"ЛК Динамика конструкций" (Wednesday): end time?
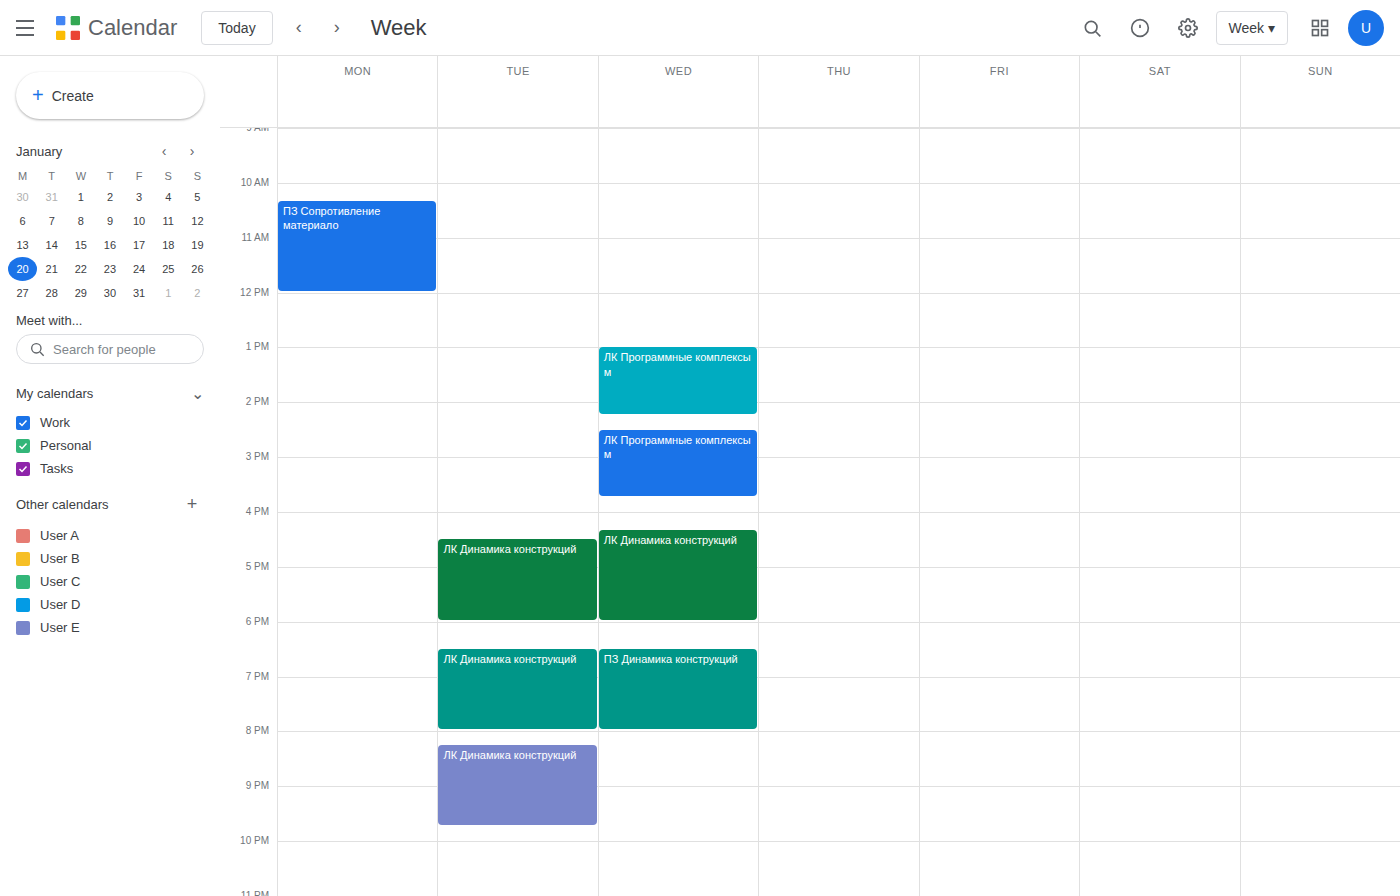
6:00 PM